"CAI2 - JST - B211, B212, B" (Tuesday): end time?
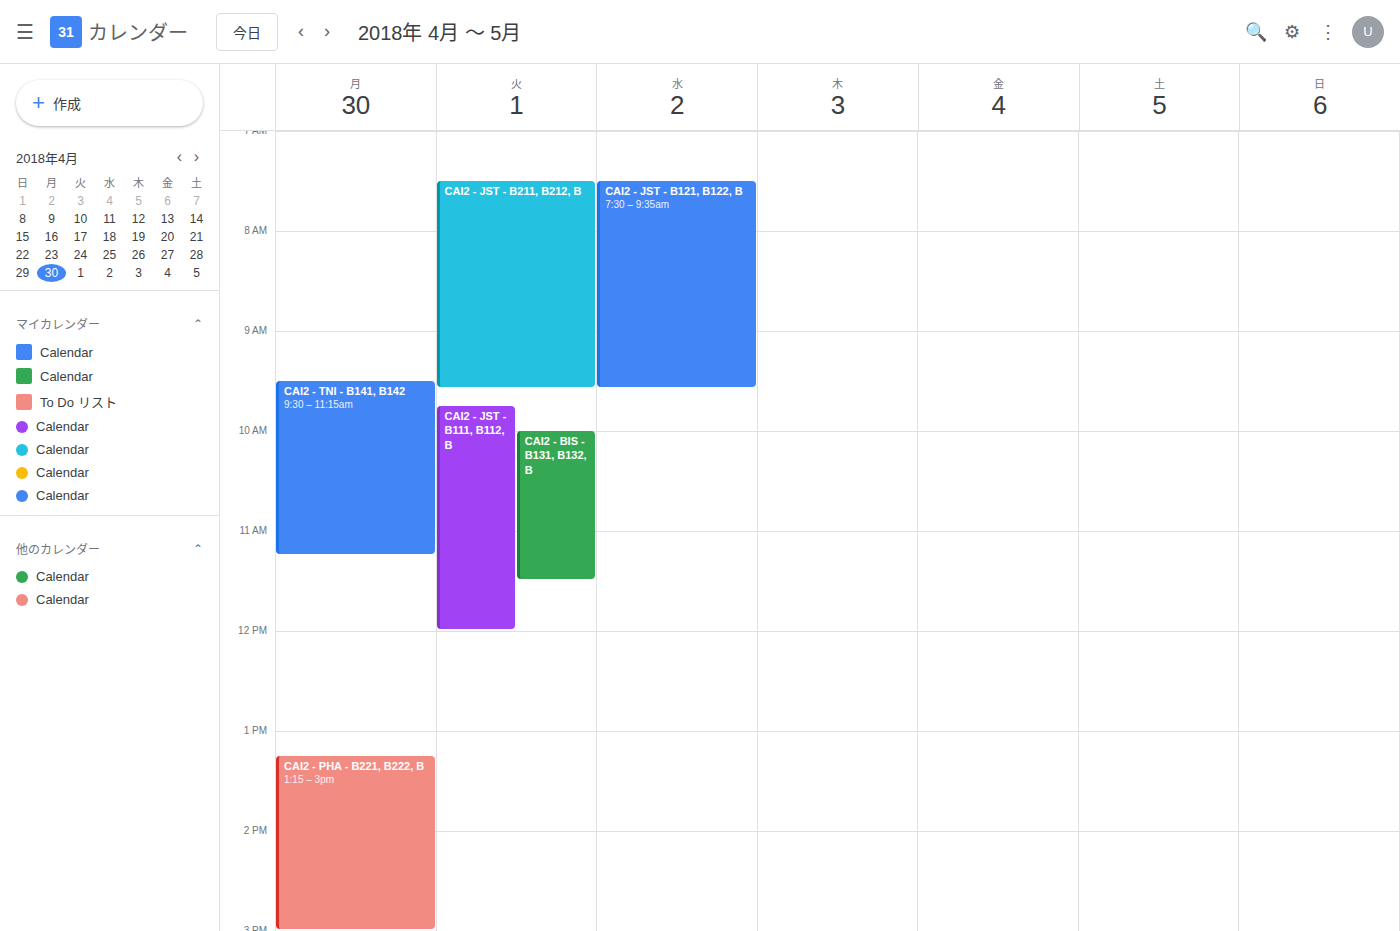
9:35 AM